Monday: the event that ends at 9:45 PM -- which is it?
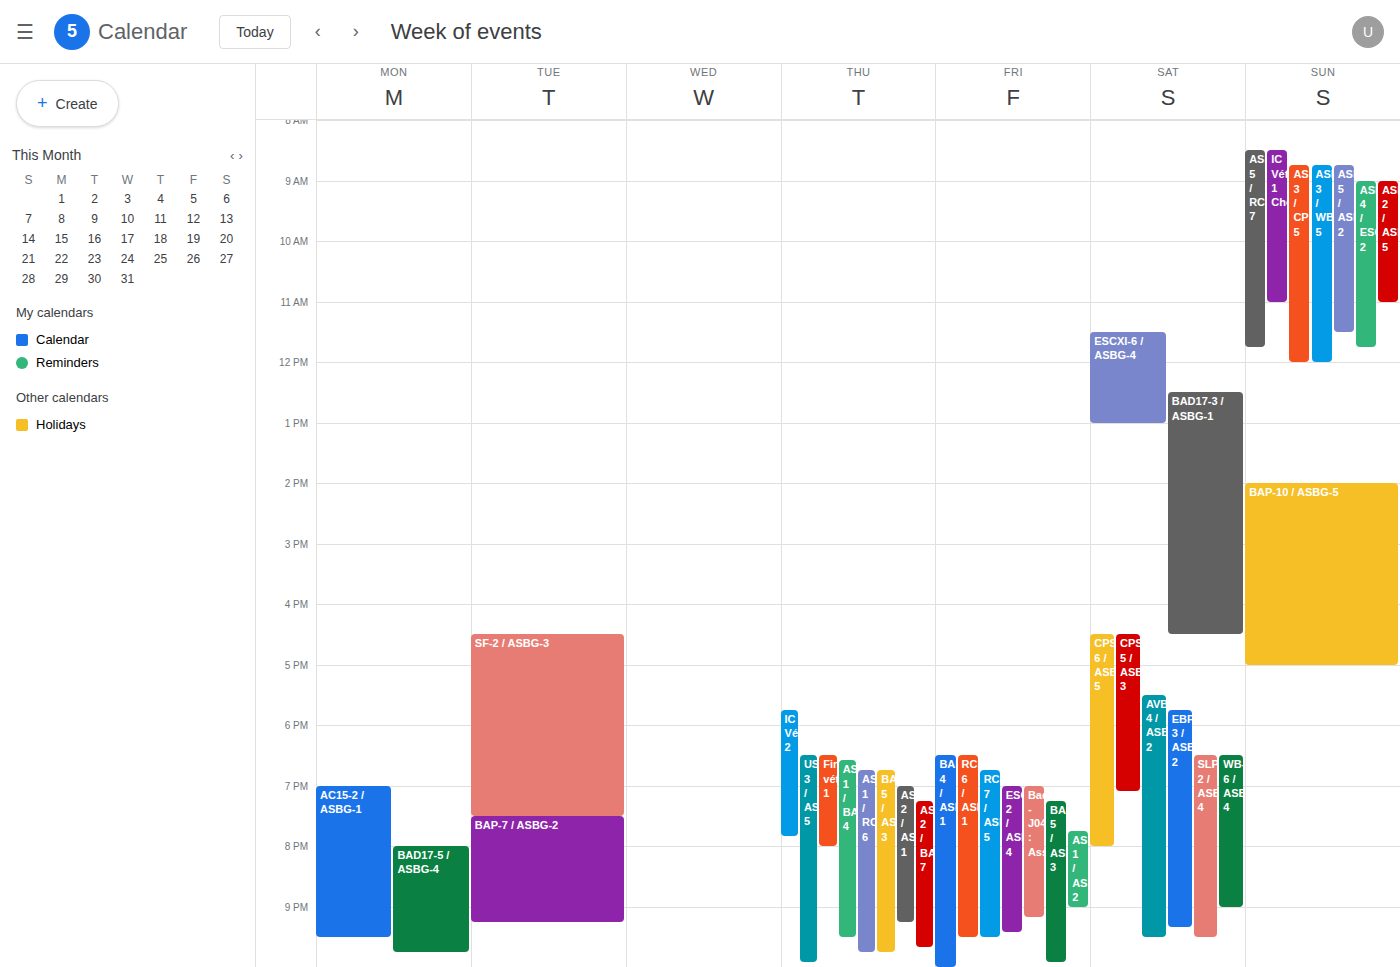
"BAD17-5 / ASBG-4"